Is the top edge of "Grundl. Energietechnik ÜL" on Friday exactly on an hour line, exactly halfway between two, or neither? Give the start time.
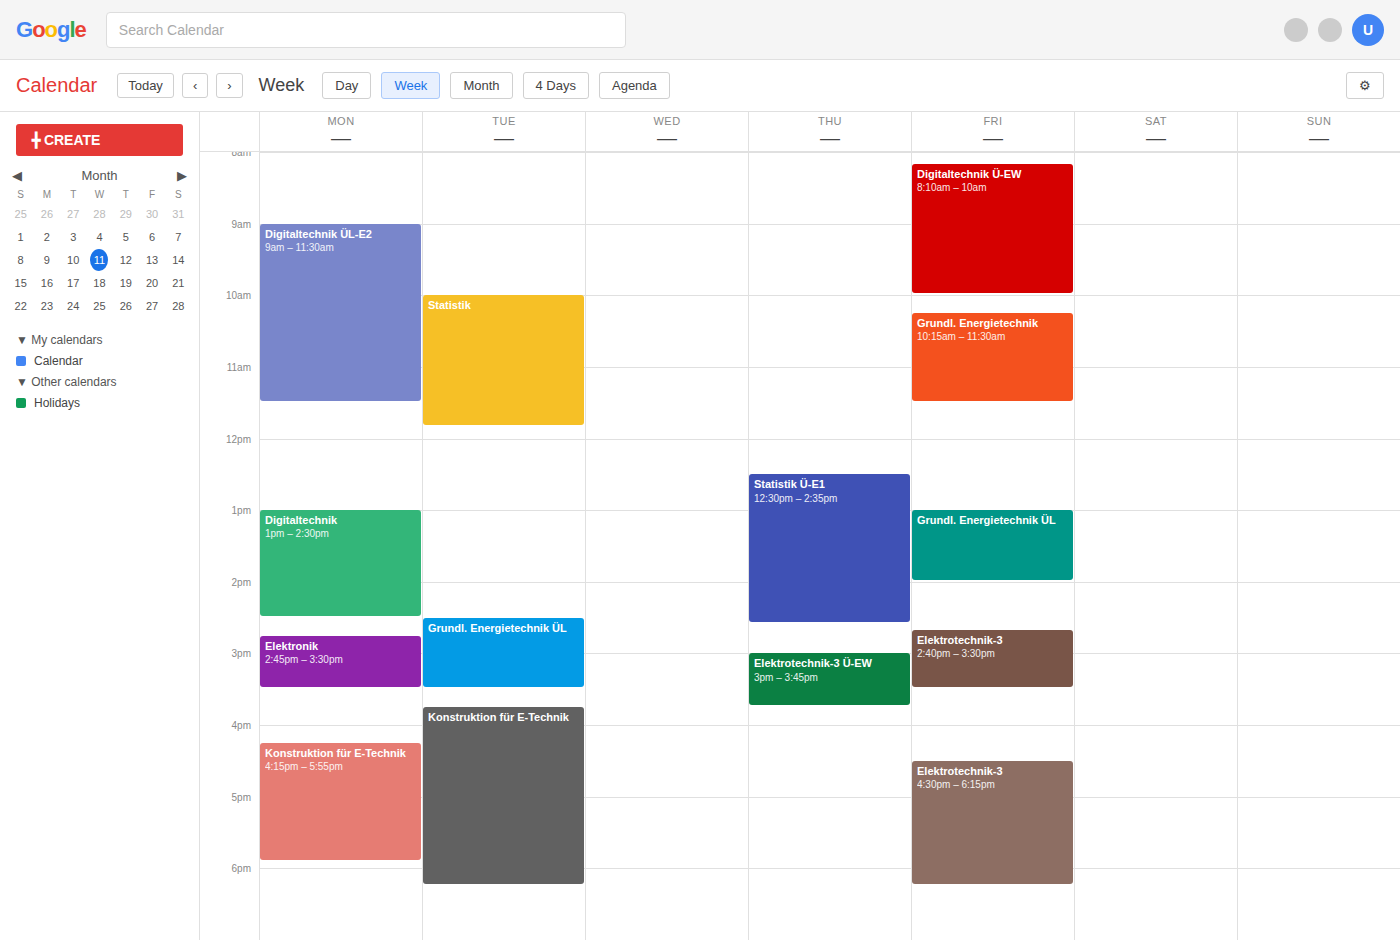
1:00 PM -- exactly on the 1 PM line.